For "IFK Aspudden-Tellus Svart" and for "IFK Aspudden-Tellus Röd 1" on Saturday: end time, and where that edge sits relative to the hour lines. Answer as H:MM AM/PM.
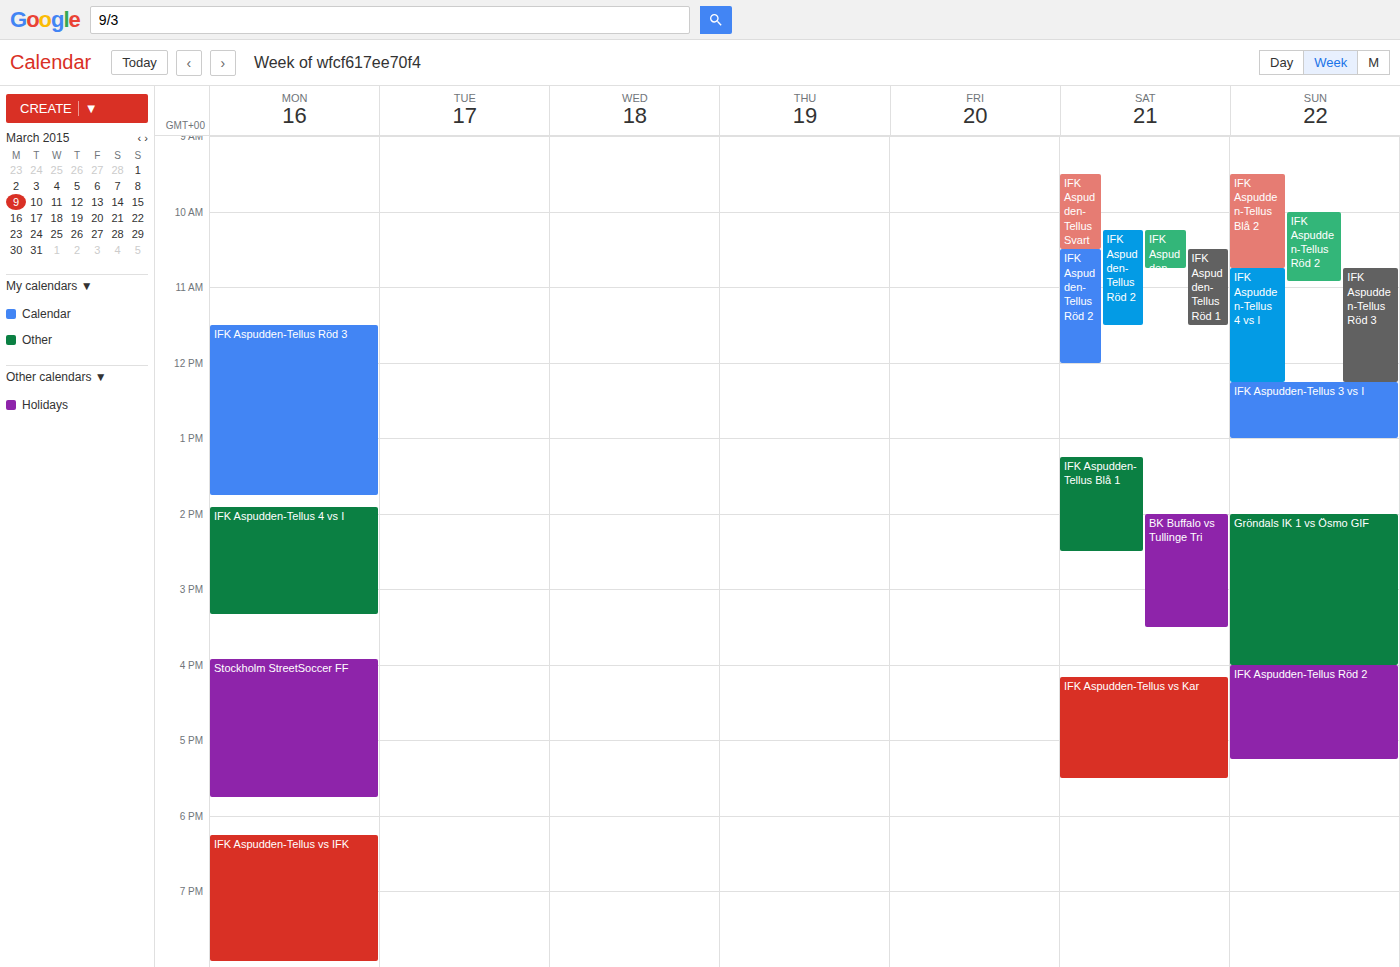
"IFK Aspudden-Tellus Svart": 10:30 AM, halfway between the 10 AM and 11 AM lines. "IFK Aspudden-Tellus Röd 1": 11:30 AM, halfway between the 11 AM and 12 PM lines.